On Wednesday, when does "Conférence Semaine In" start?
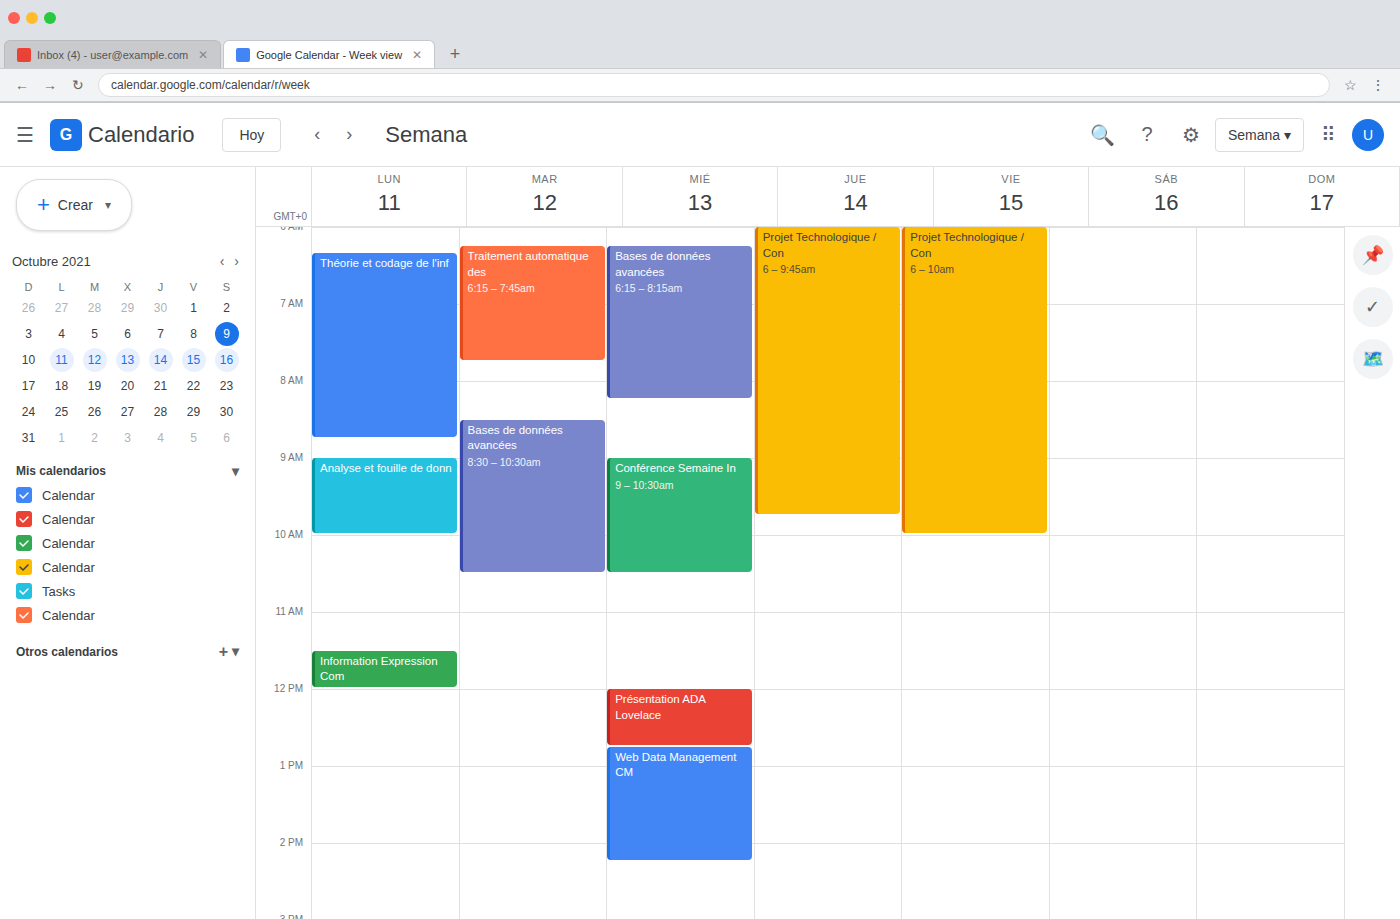
9:00 AM